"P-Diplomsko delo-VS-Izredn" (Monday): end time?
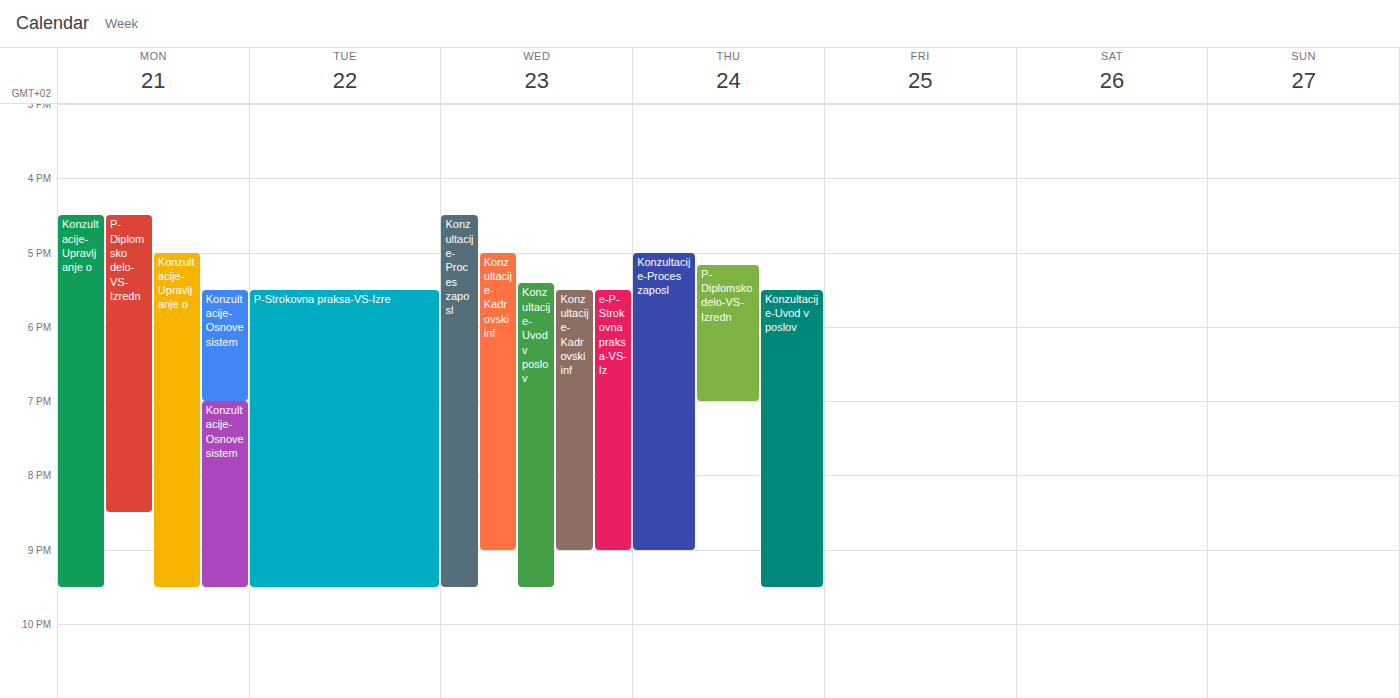
8:30 PM